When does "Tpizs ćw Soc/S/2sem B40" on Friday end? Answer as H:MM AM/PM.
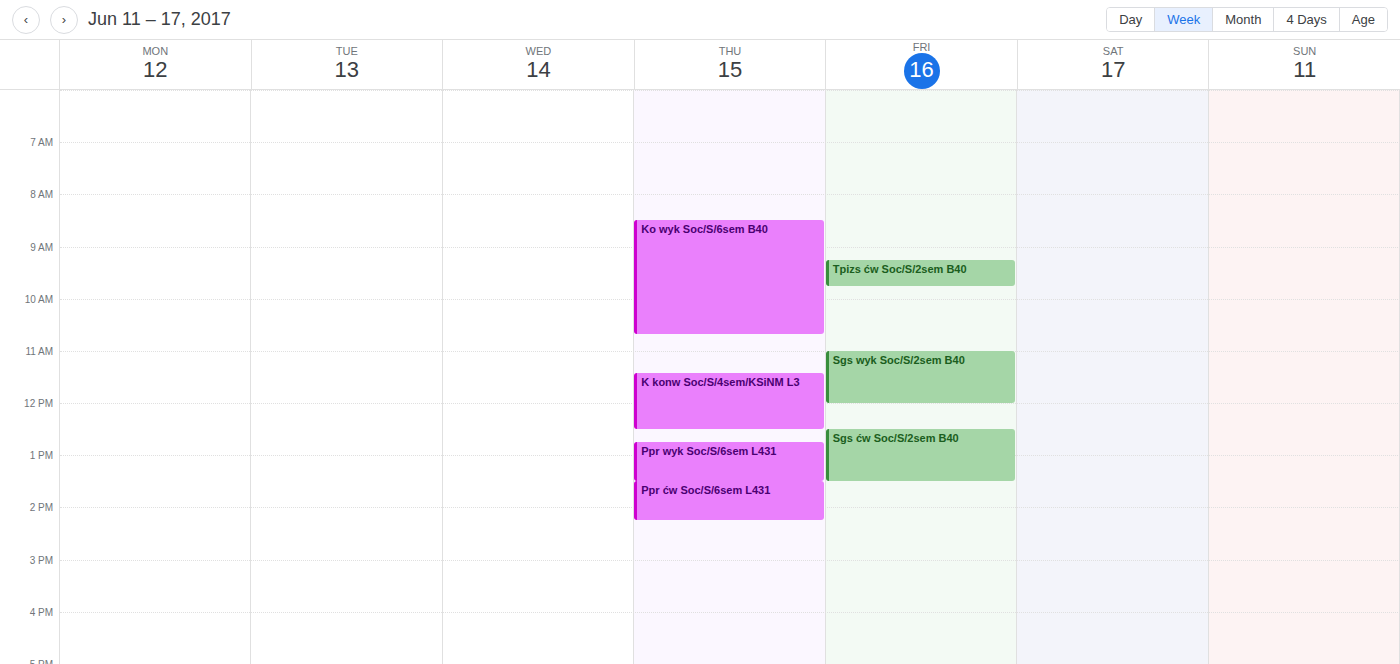
9:45 AM